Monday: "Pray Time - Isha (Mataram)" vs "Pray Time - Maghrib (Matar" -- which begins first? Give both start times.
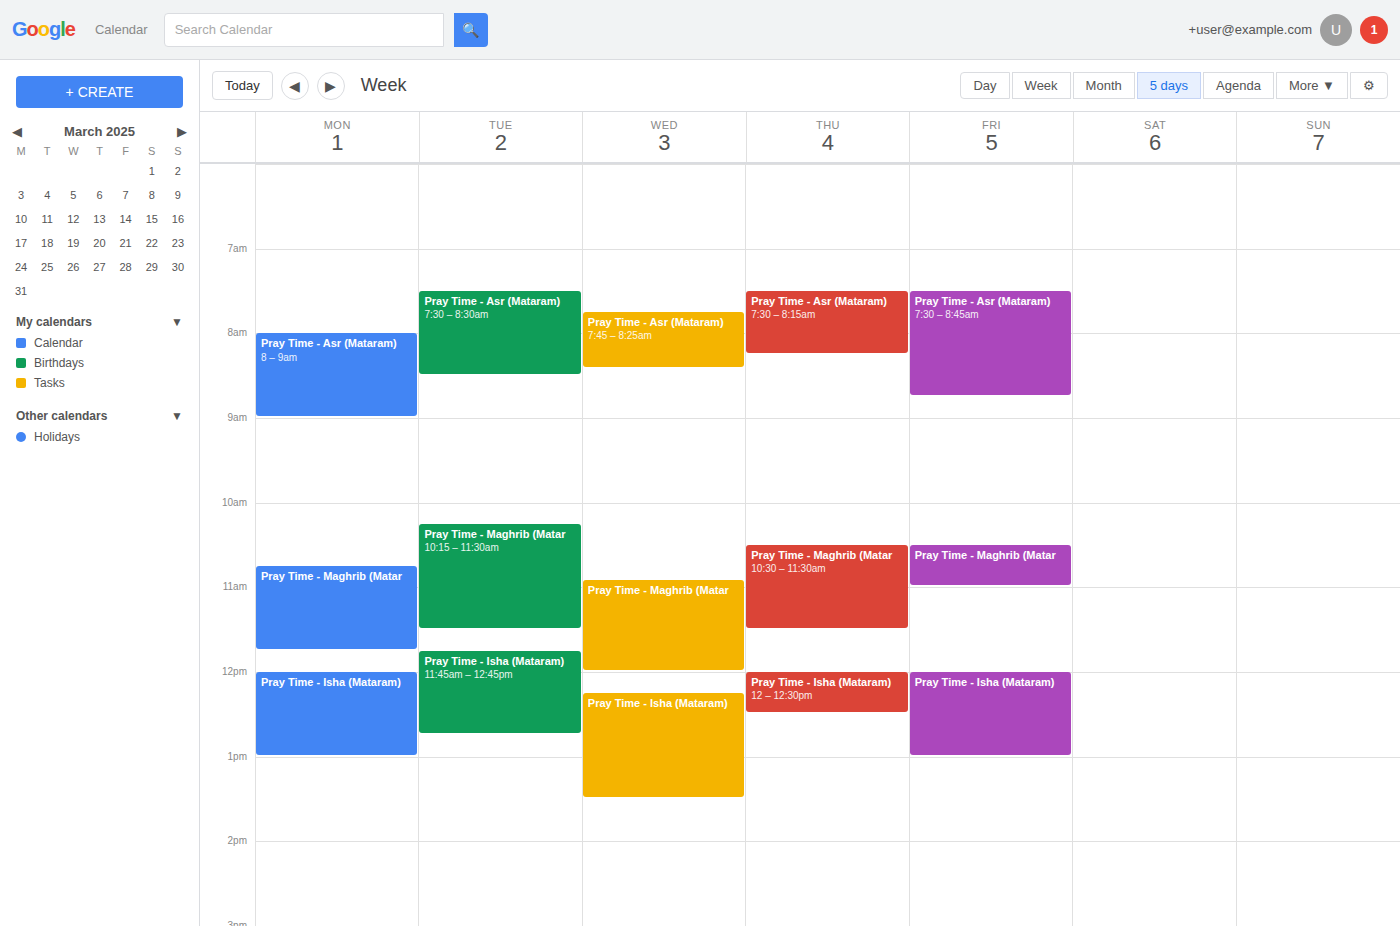
"Pray Time - Maghrib (Matar" 10:45 AM; "Pray Time - Isha (Mataram)" 12:00 PM.